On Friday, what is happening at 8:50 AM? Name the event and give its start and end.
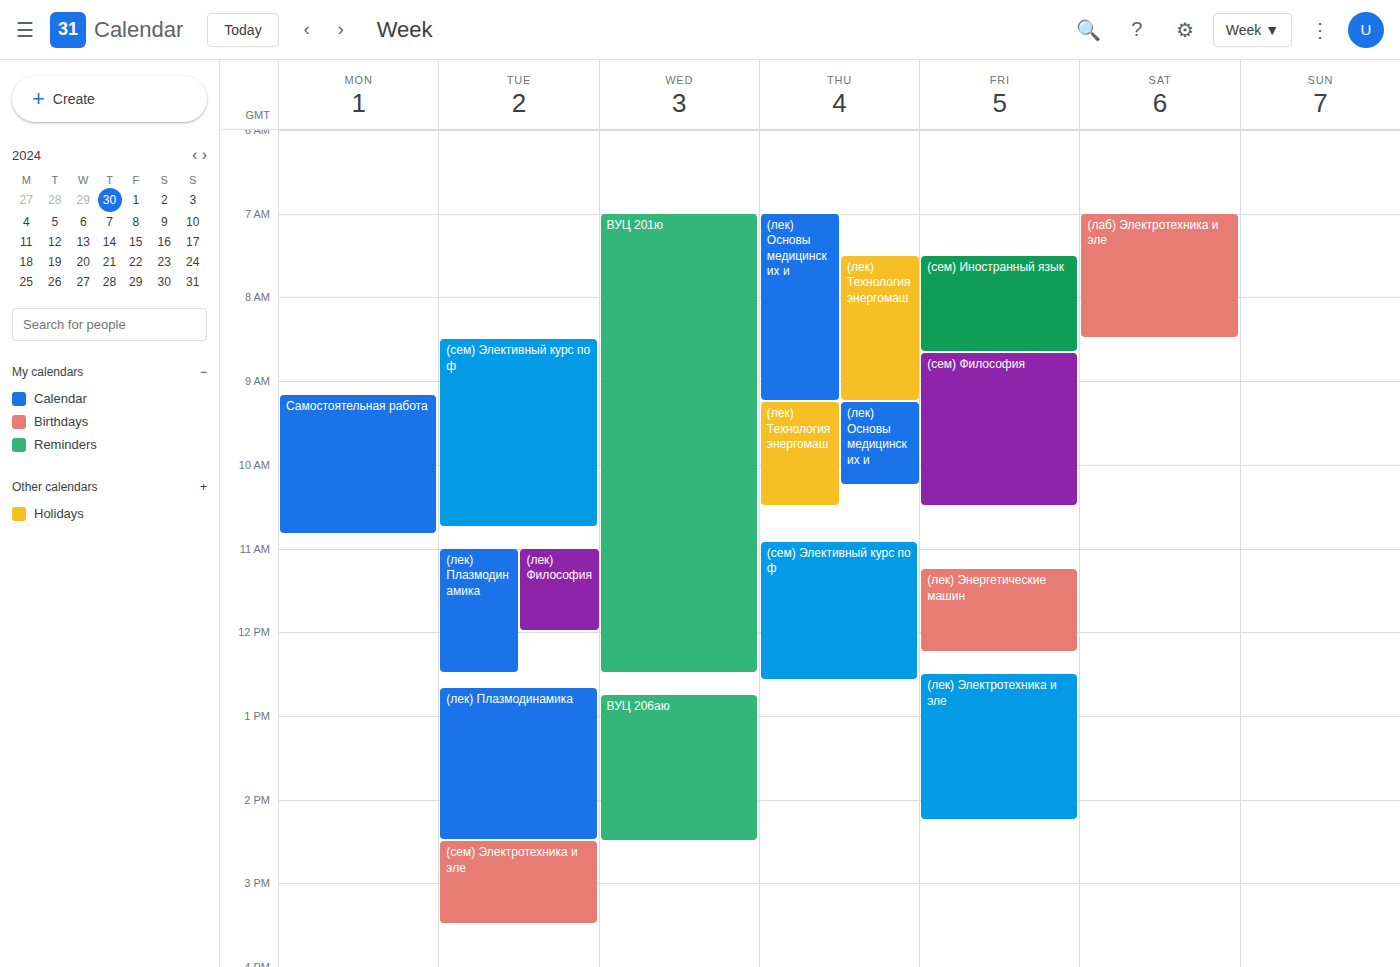
"(сем) Философия", 8:40 AM to 10:30 AM